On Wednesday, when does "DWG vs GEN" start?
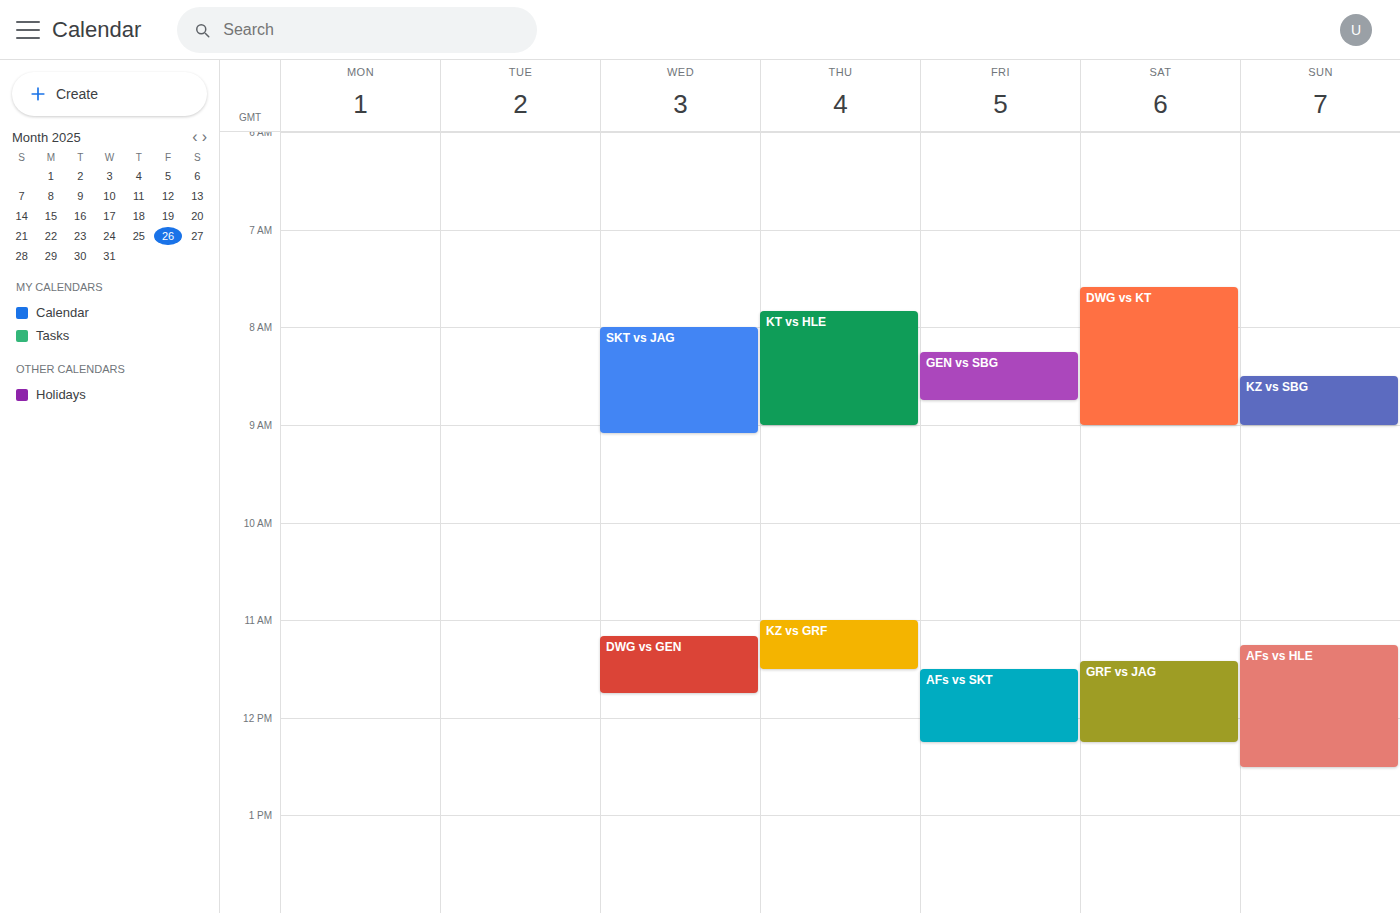
11:10 AM